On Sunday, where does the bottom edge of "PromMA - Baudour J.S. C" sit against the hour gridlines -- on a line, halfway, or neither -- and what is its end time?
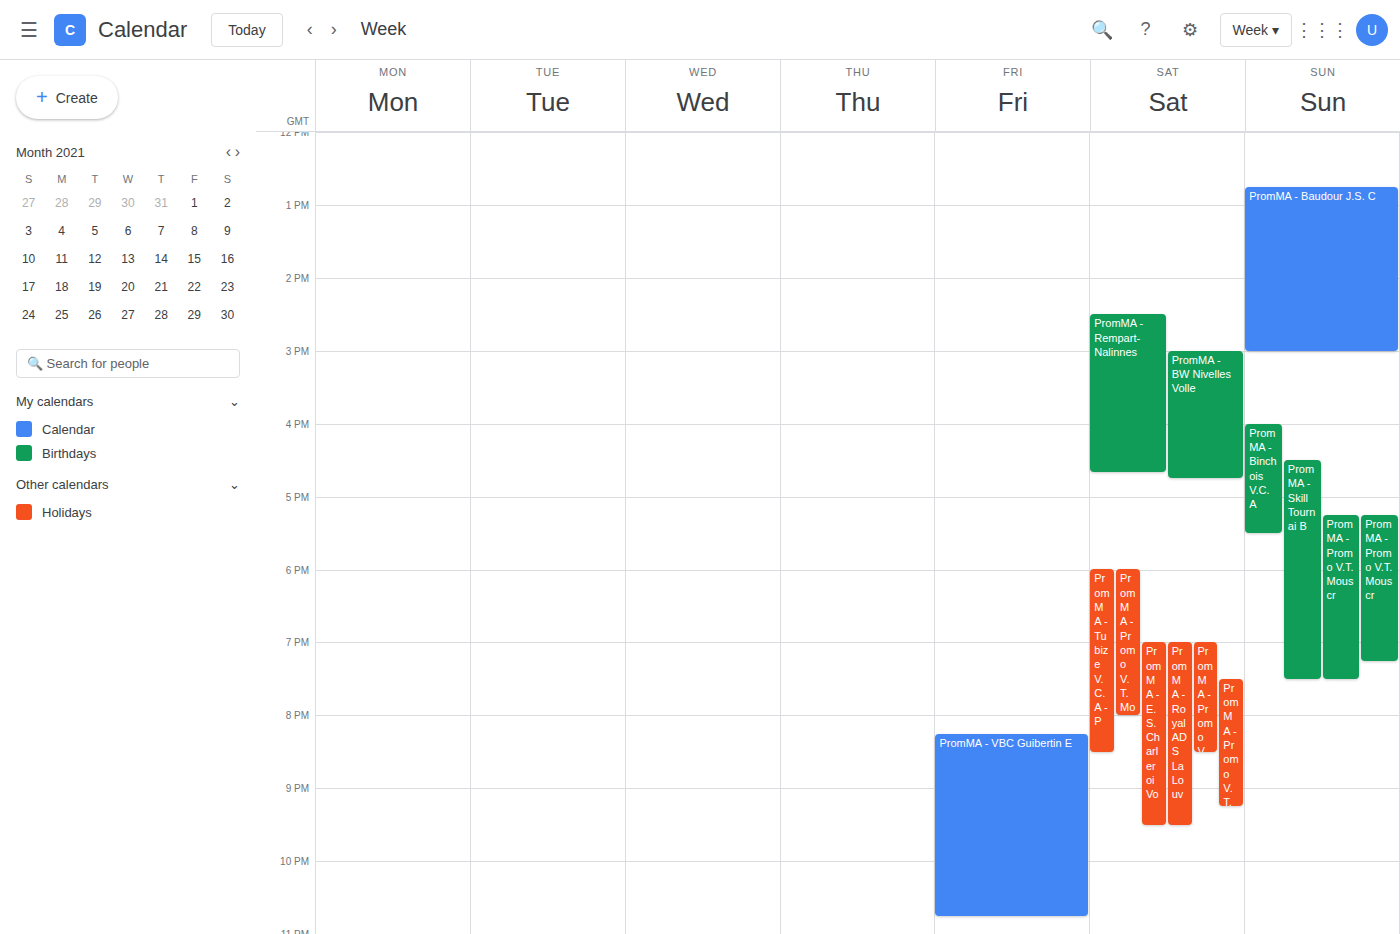
3:00 PM -- exactly on the 3 PM line.